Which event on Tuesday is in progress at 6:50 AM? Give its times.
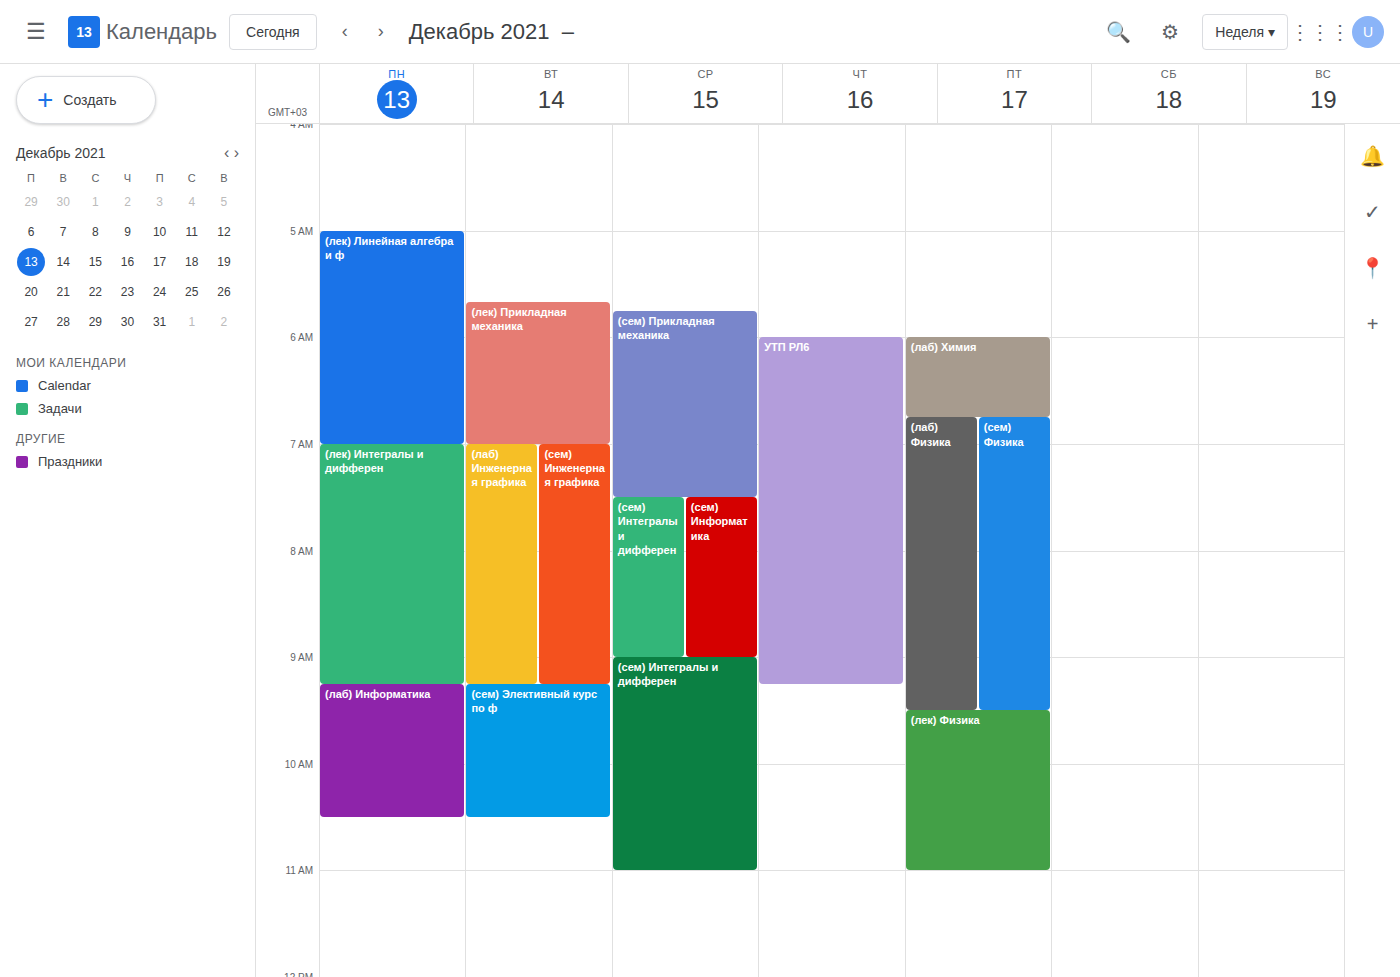
"(лек) Прикладная механика", 5:40 AM to 7:00 AM